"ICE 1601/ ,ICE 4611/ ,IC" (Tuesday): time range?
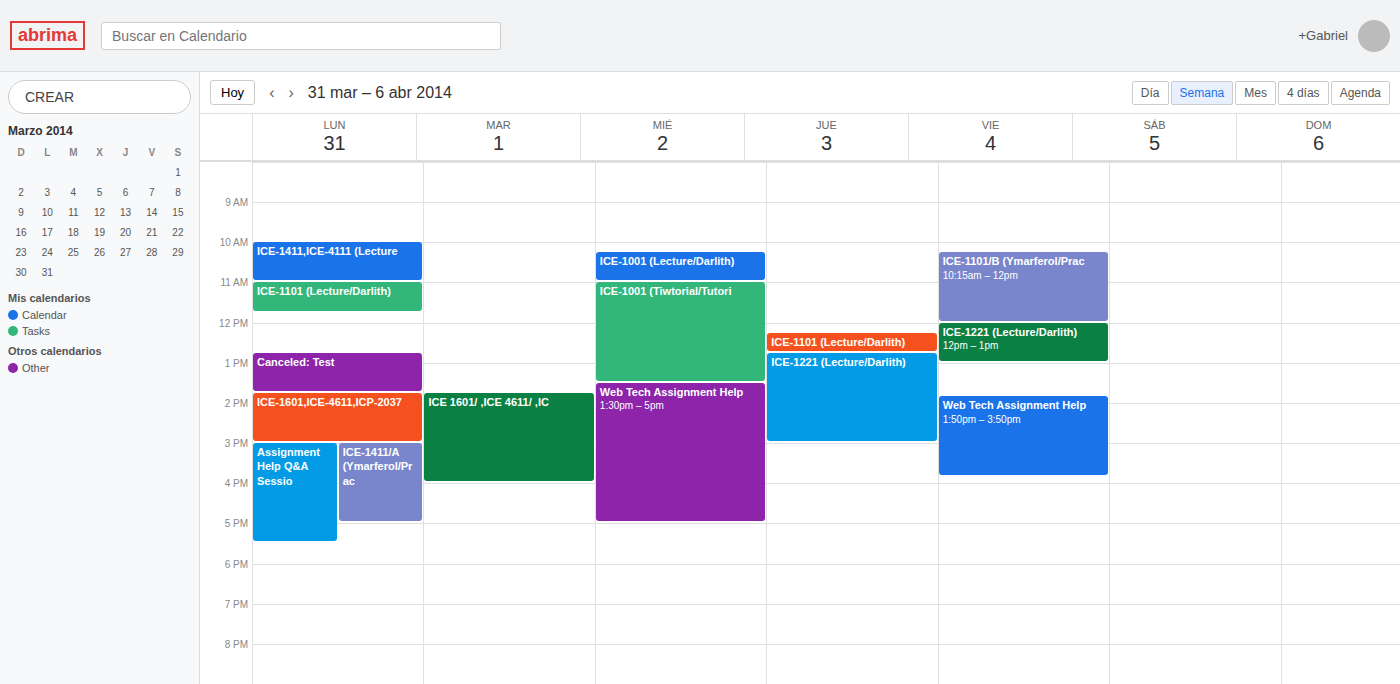
1:45 PM to 4:00 PM